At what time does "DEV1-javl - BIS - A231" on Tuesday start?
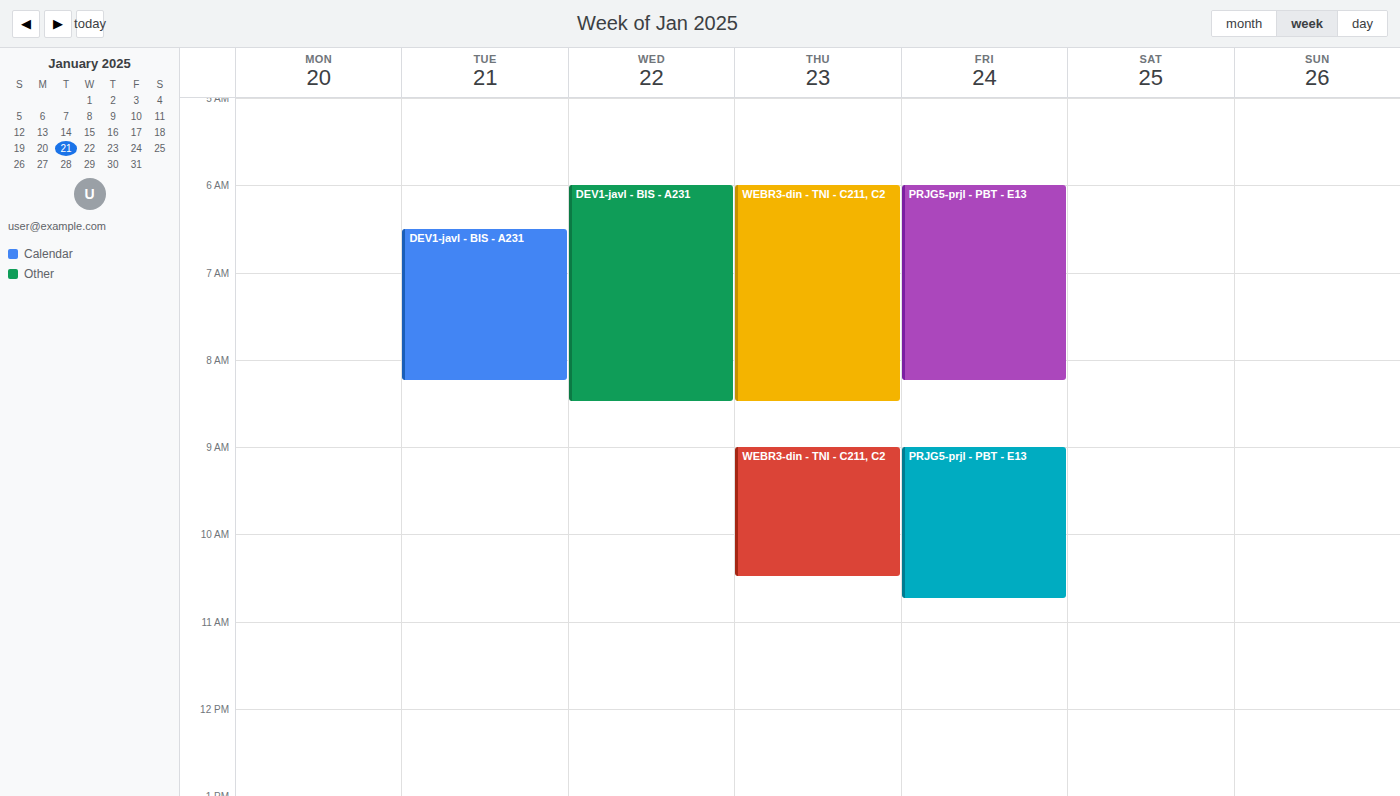
6:30 AM